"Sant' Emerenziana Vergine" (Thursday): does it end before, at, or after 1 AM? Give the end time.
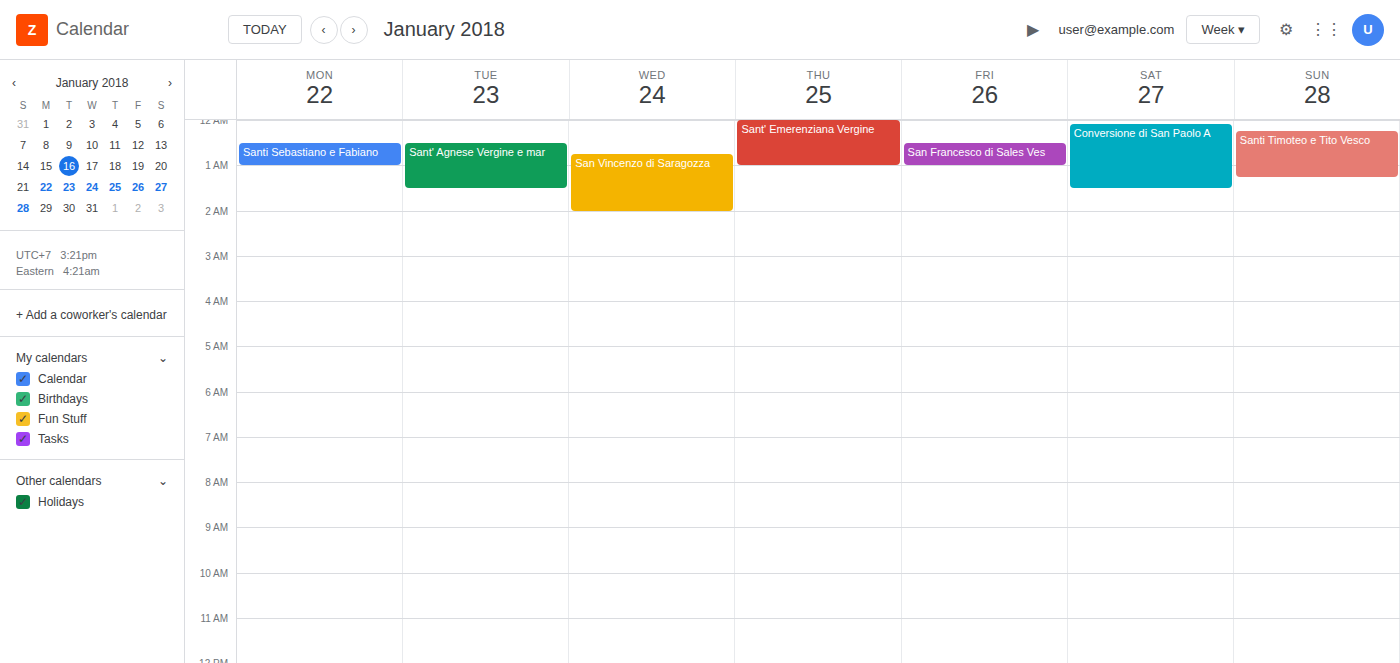
1:00 AM -- exactly at 1 AM, on the 1 AM line.